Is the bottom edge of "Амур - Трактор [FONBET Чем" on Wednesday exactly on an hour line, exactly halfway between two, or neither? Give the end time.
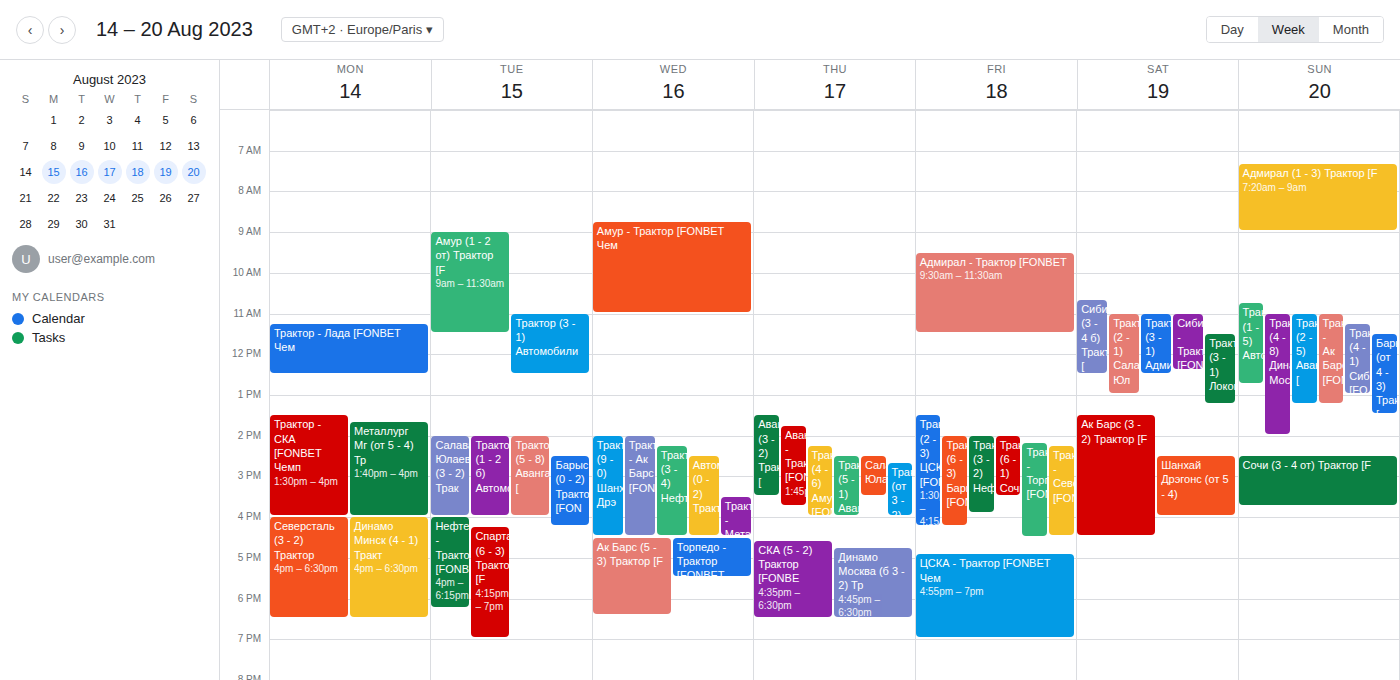
11:00 AM -- exactly on the 11 AM line.